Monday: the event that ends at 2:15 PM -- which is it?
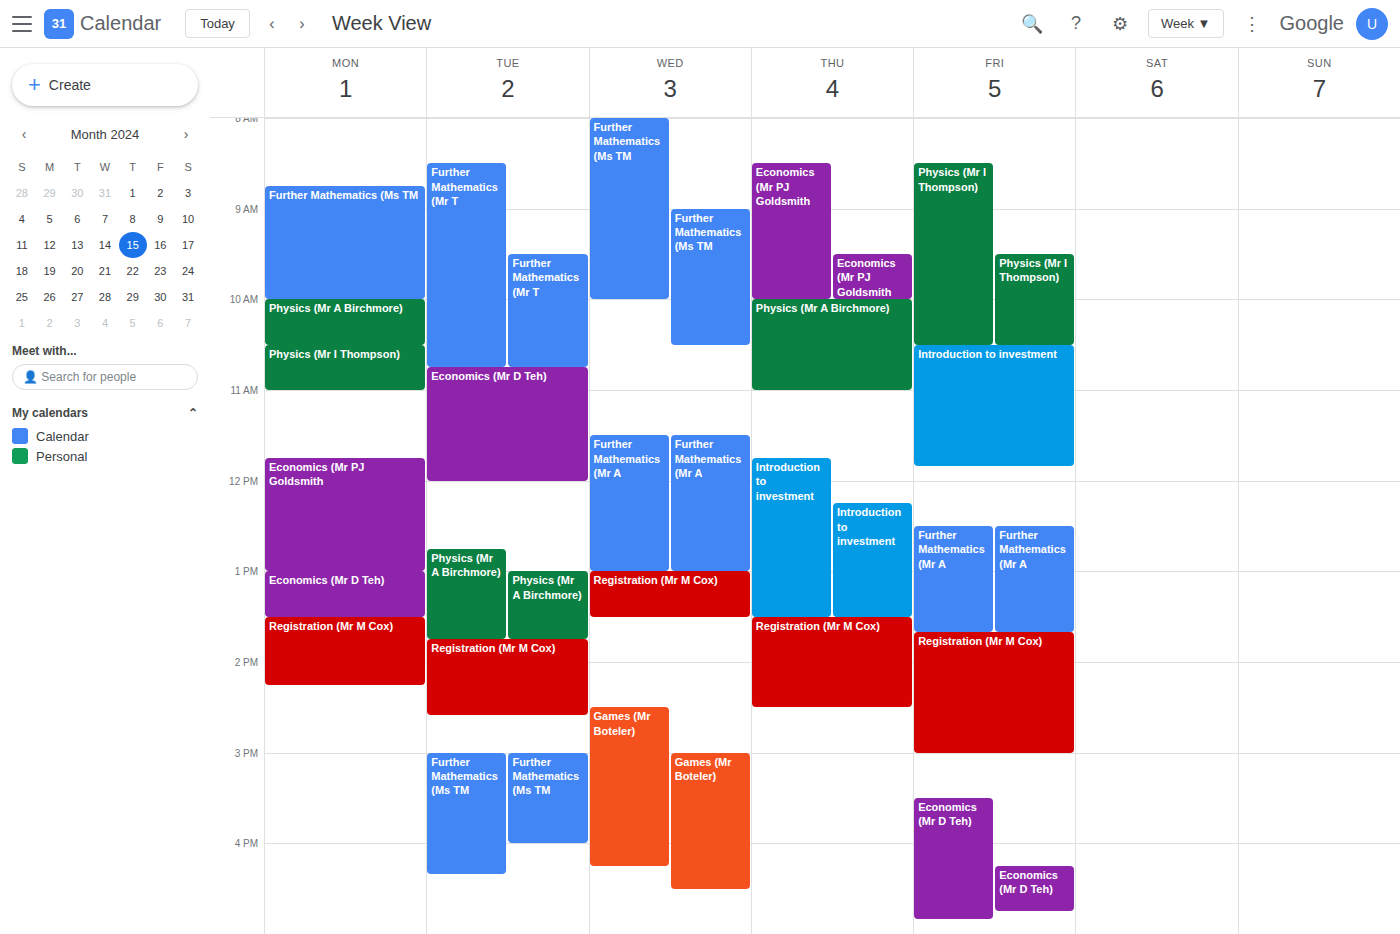
"Registration (Mr M Cox)"